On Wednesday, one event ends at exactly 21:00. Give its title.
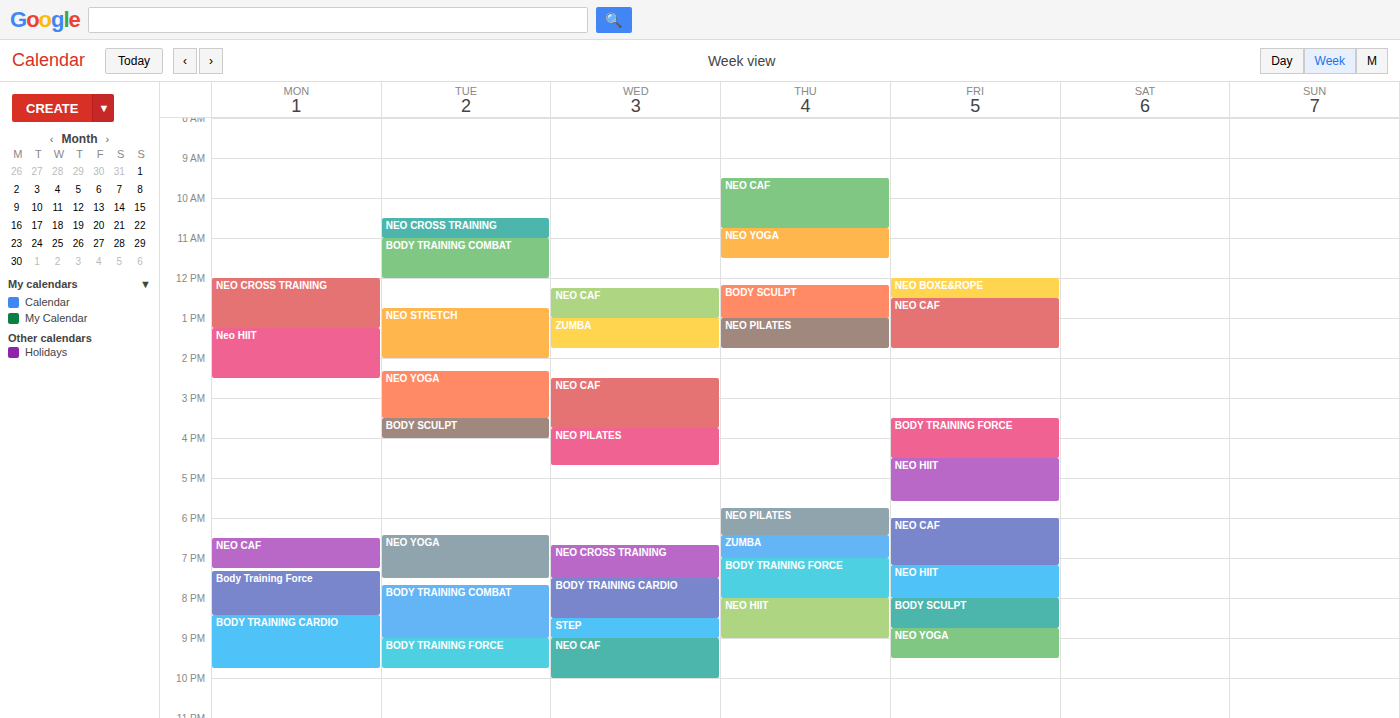
"STEP"